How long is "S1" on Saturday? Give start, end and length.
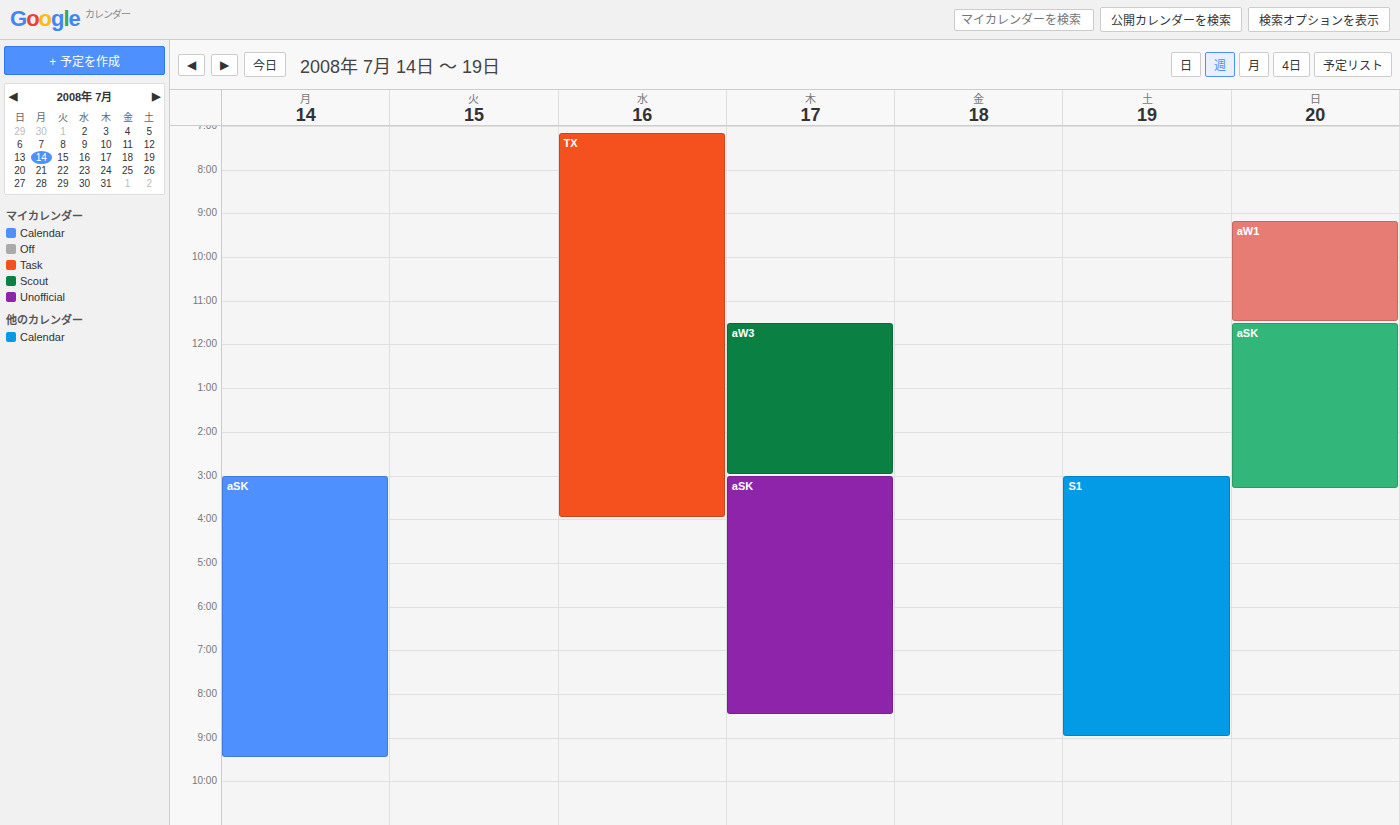
3:00 PM to 9:00 PM, 6 hours